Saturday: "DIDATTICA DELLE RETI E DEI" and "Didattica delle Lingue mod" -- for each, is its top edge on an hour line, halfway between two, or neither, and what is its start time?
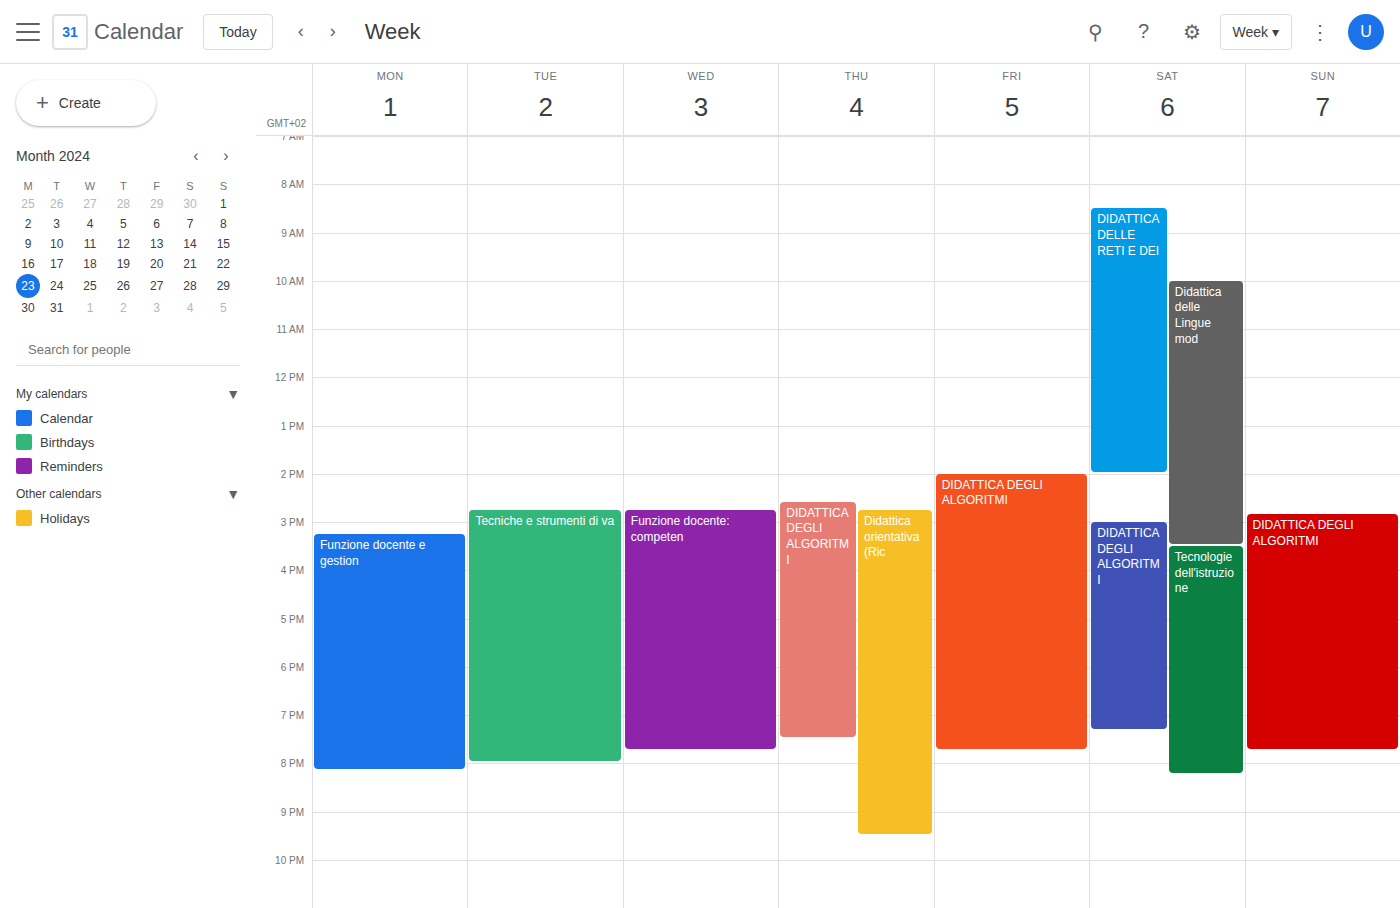
"DIDATTICA DELLE RETI E DEI": 8:30 AM, halfway between the 8 AM and 9 AM lines. "Didattica delle Lingue mod": 10:00 AM, exactly on the 10 AM line.